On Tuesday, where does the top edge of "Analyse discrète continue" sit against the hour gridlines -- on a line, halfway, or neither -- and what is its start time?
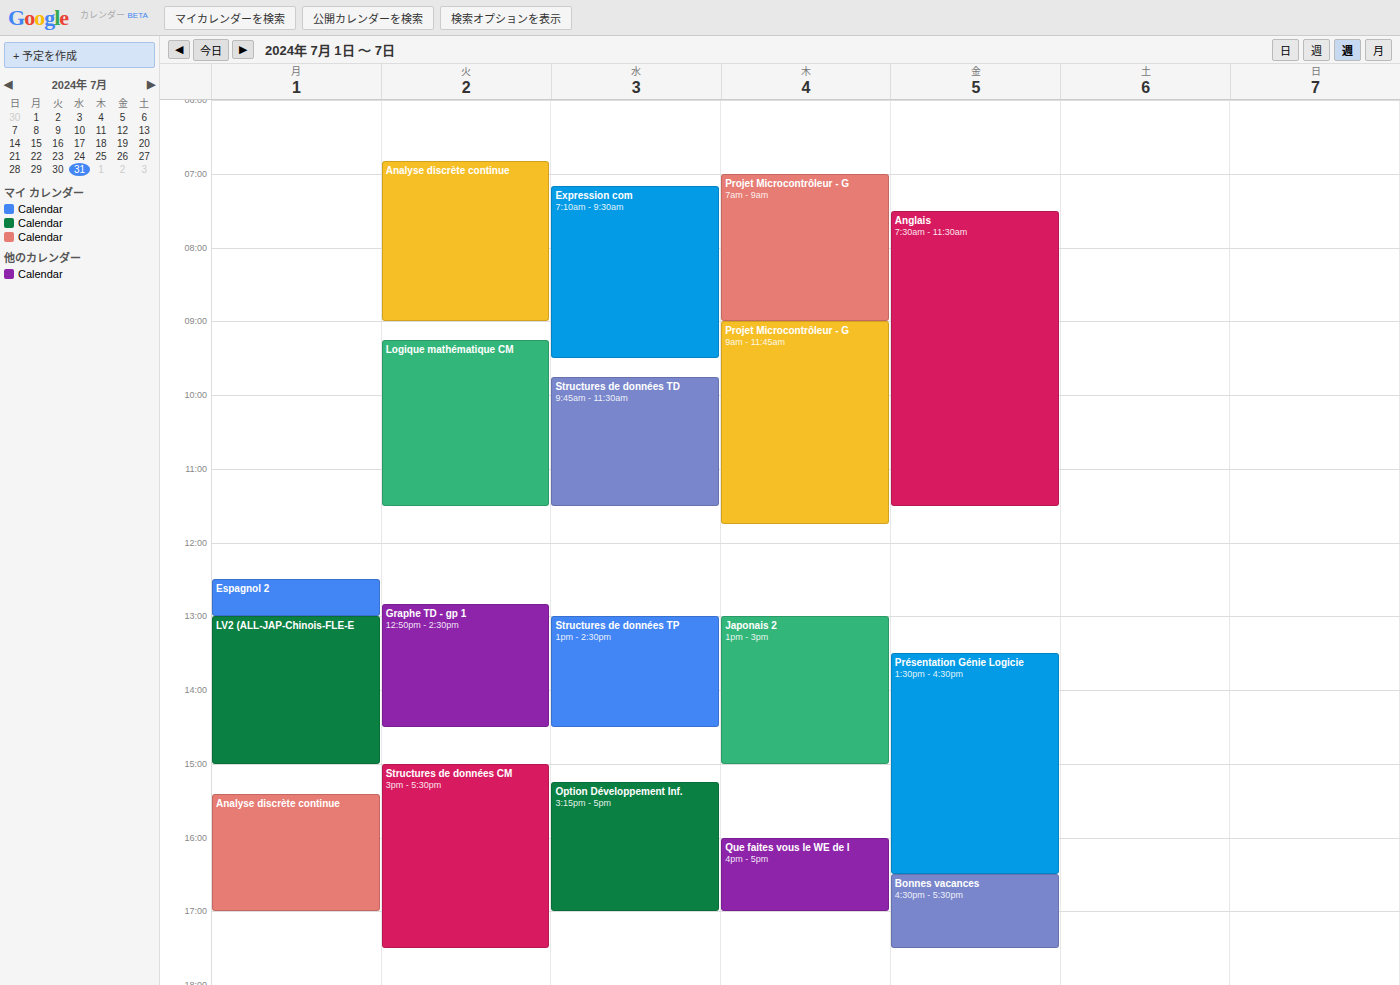
6:50 AM -- neither: 50 minutes below the 6 AM line and 10 minutes above the 7 AM line.